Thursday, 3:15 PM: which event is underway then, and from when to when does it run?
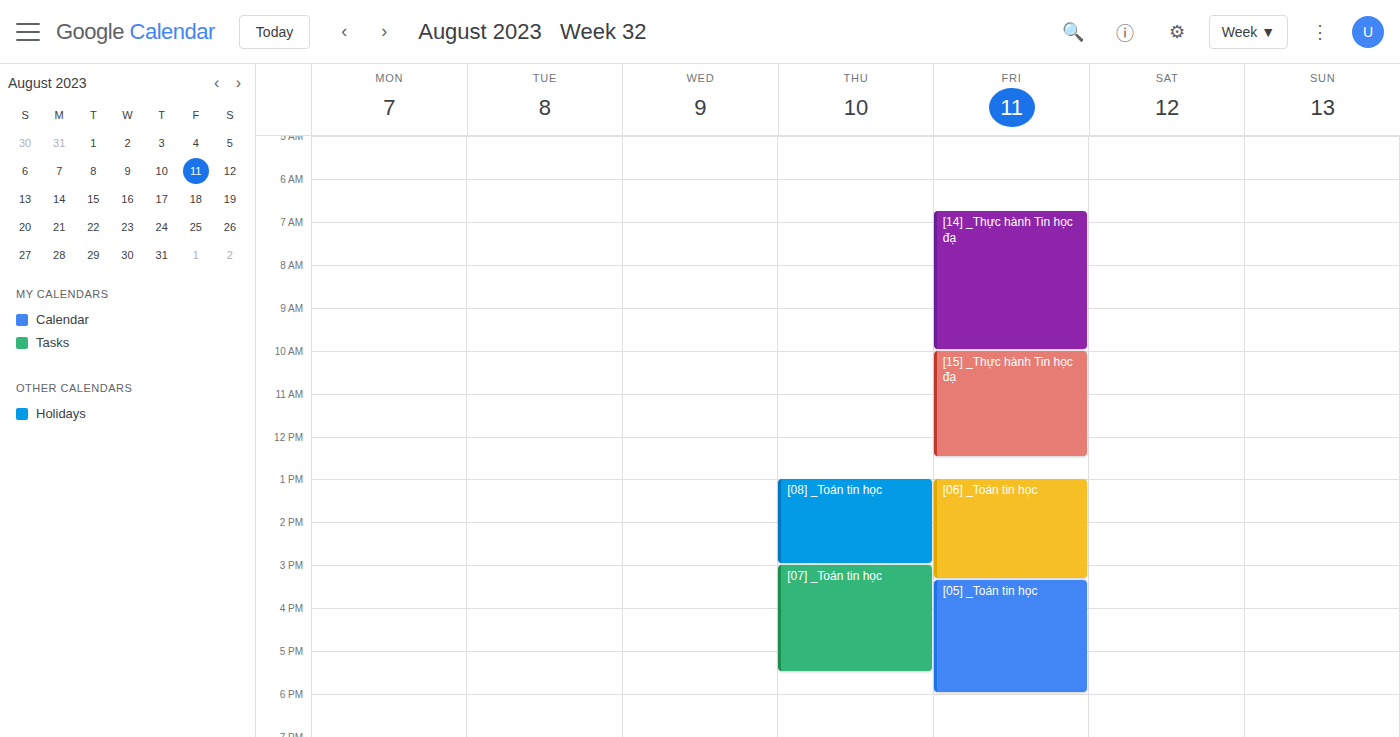
"[07] _Toán tin học", 3:00 PM to 5:30 PM